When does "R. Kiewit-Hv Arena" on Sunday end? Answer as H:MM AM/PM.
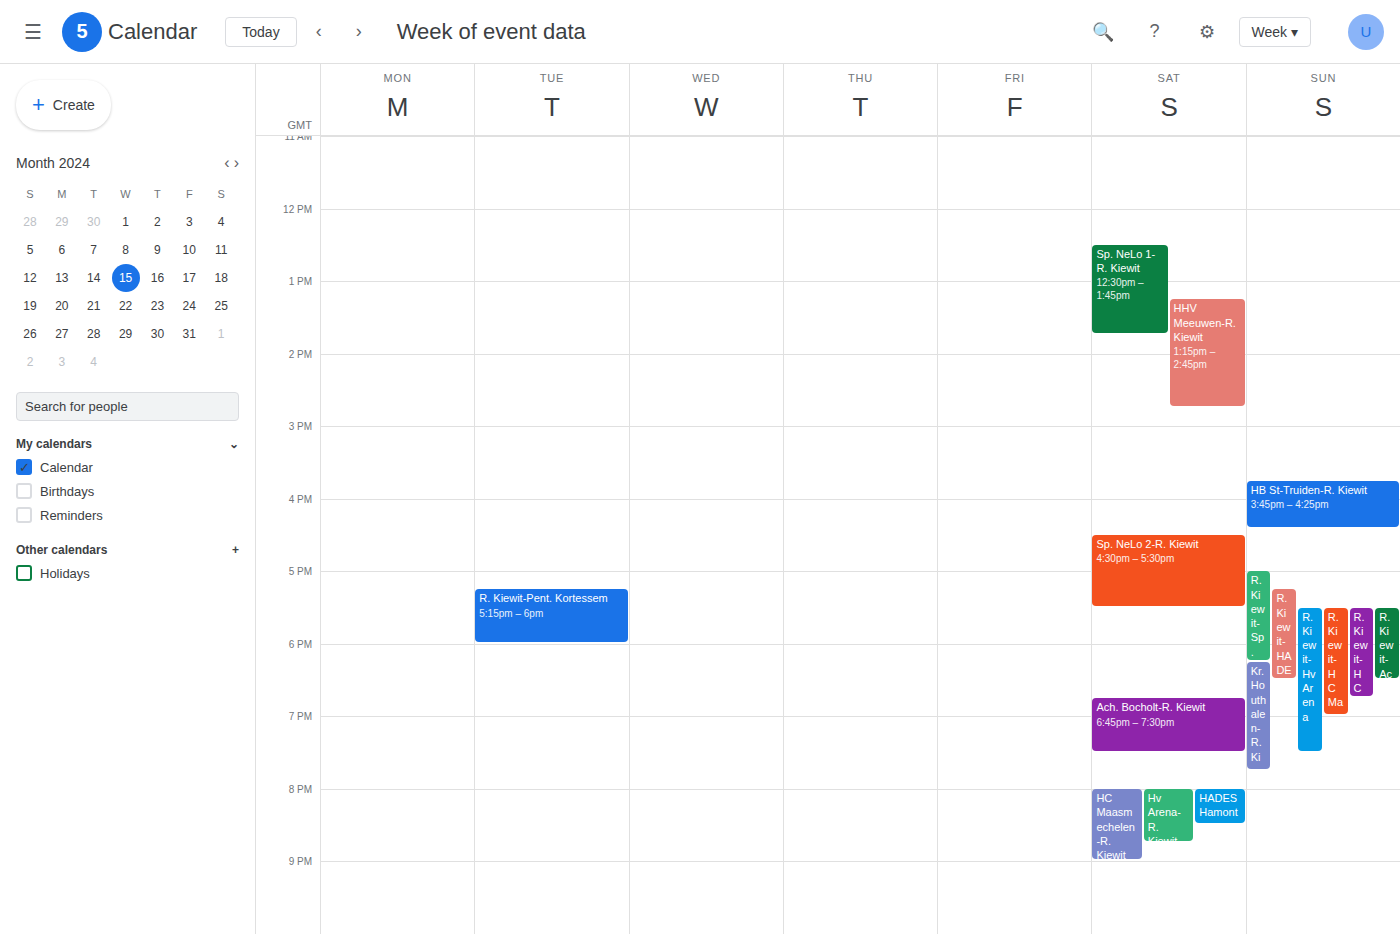
7:30 PM